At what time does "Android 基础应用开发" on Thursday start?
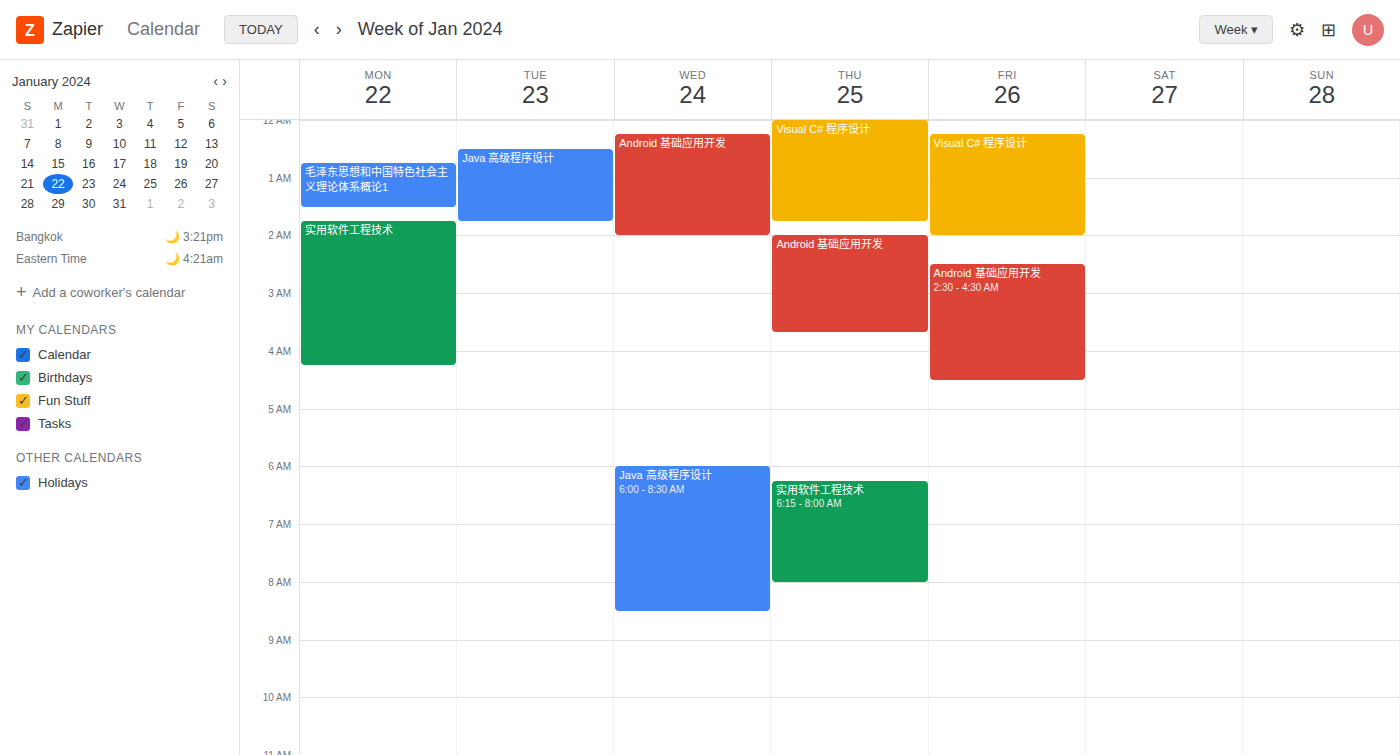
2:00 AM